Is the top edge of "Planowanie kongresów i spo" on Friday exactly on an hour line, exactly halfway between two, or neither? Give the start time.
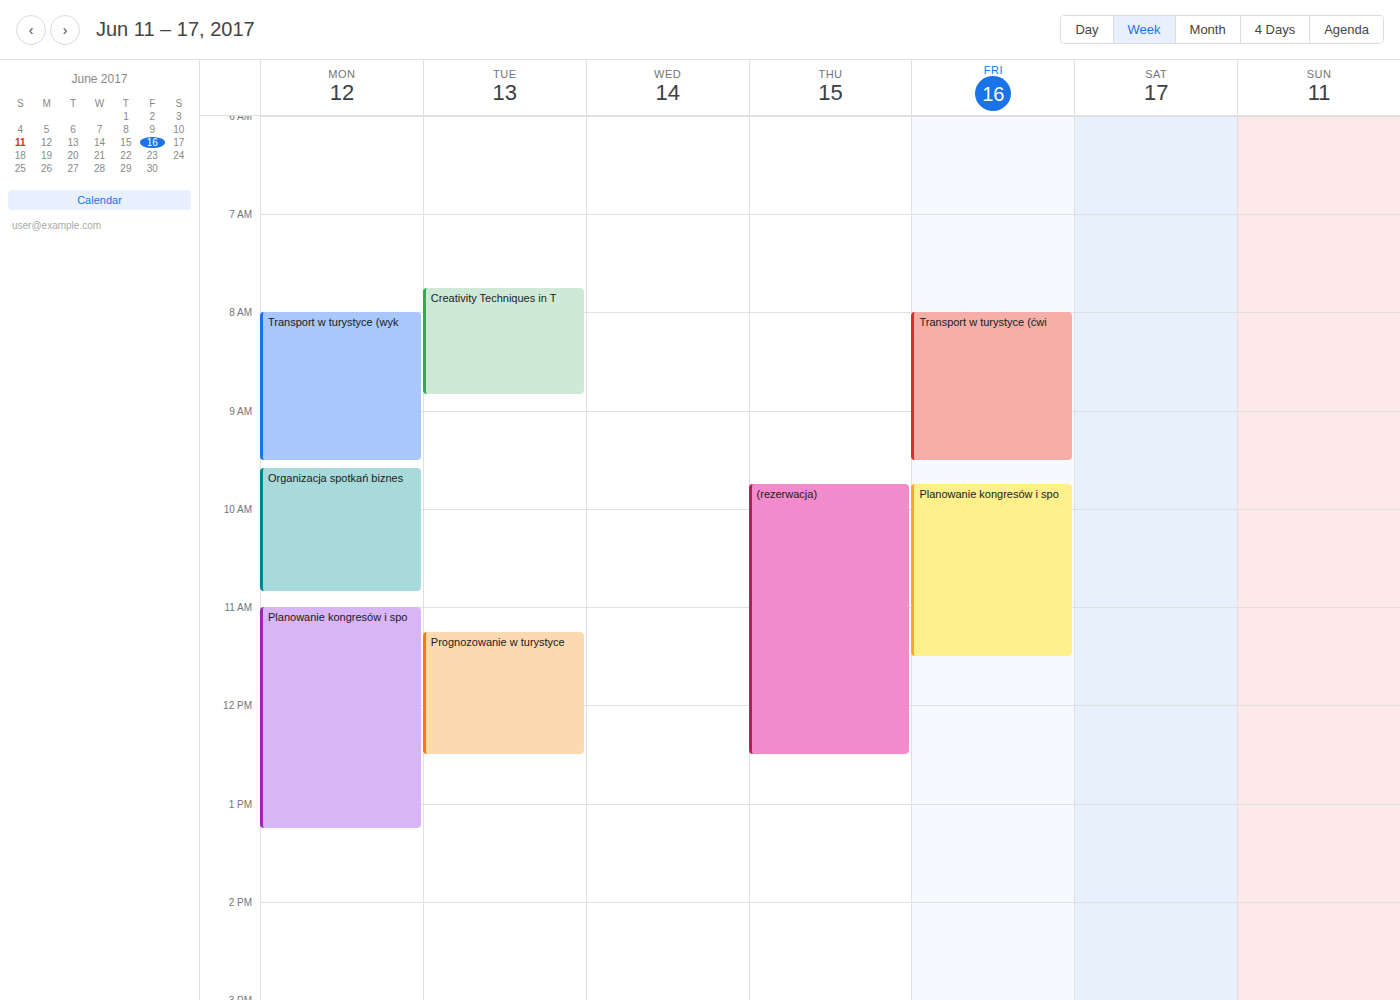
9:45 AM -- neither: three quarters of the way from the 9 AM line to the 10 AM line.